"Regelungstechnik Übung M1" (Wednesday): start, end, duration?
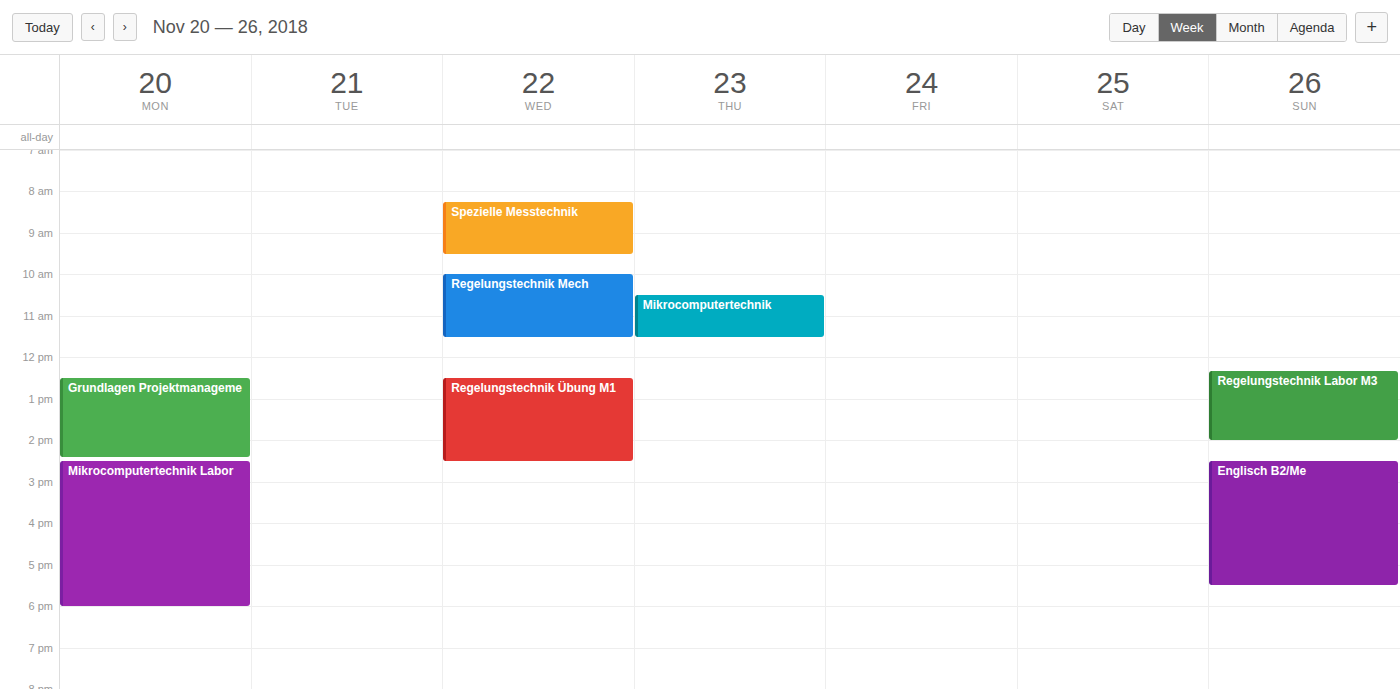
12:30 PM to 2:30 PM, 2 hours